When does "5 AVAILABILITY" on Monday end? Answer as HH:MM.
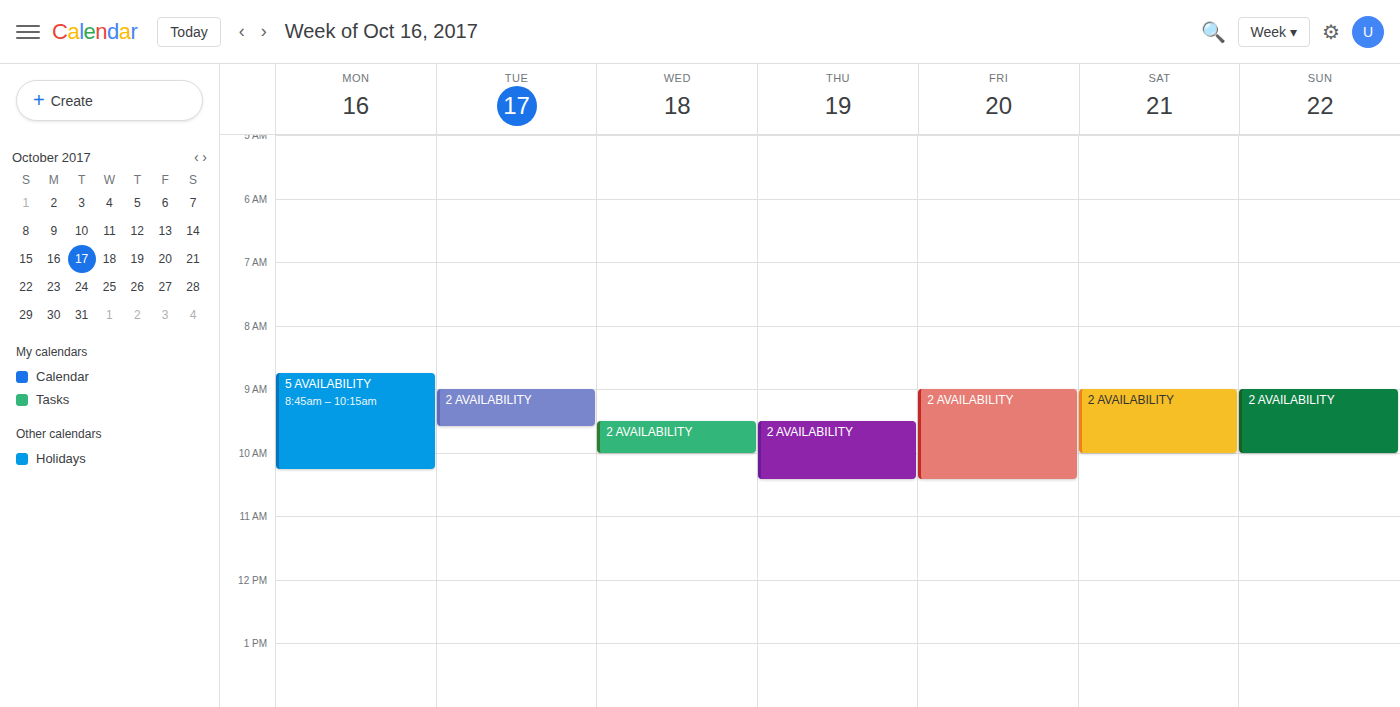
10:15